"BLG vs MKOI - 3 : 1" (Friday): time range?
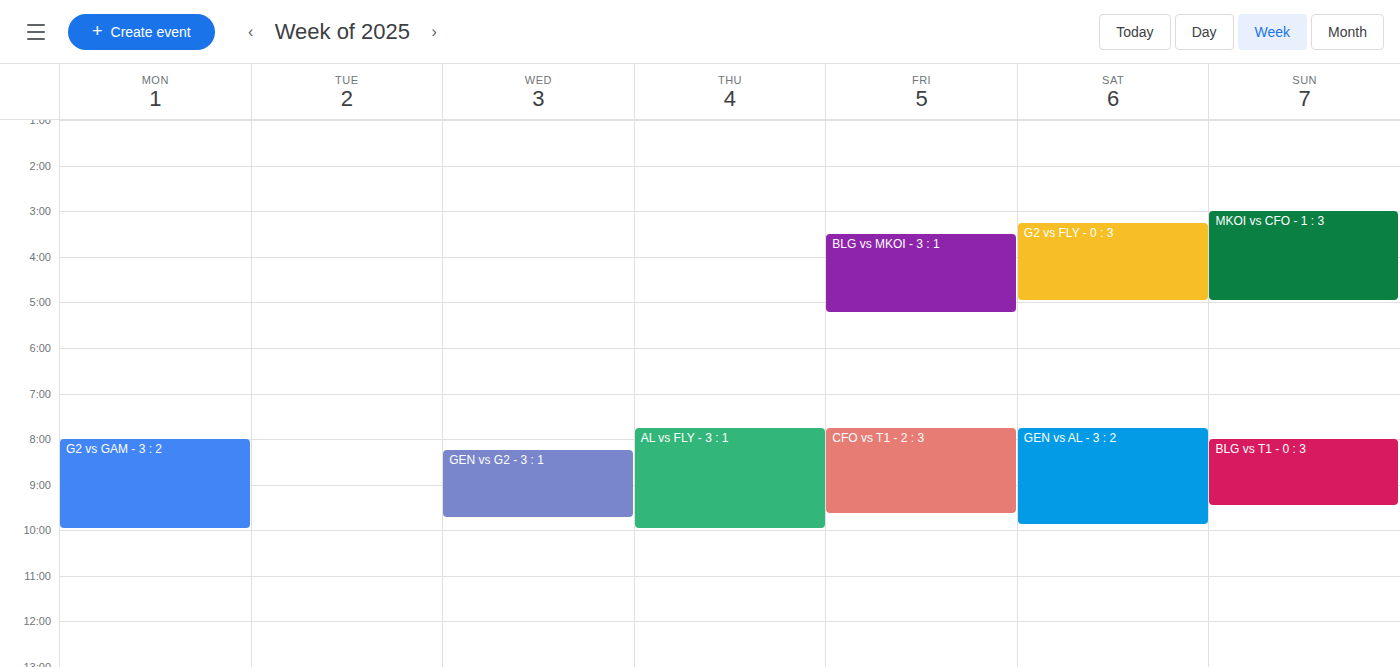
3:30 AM to 5:15 AM